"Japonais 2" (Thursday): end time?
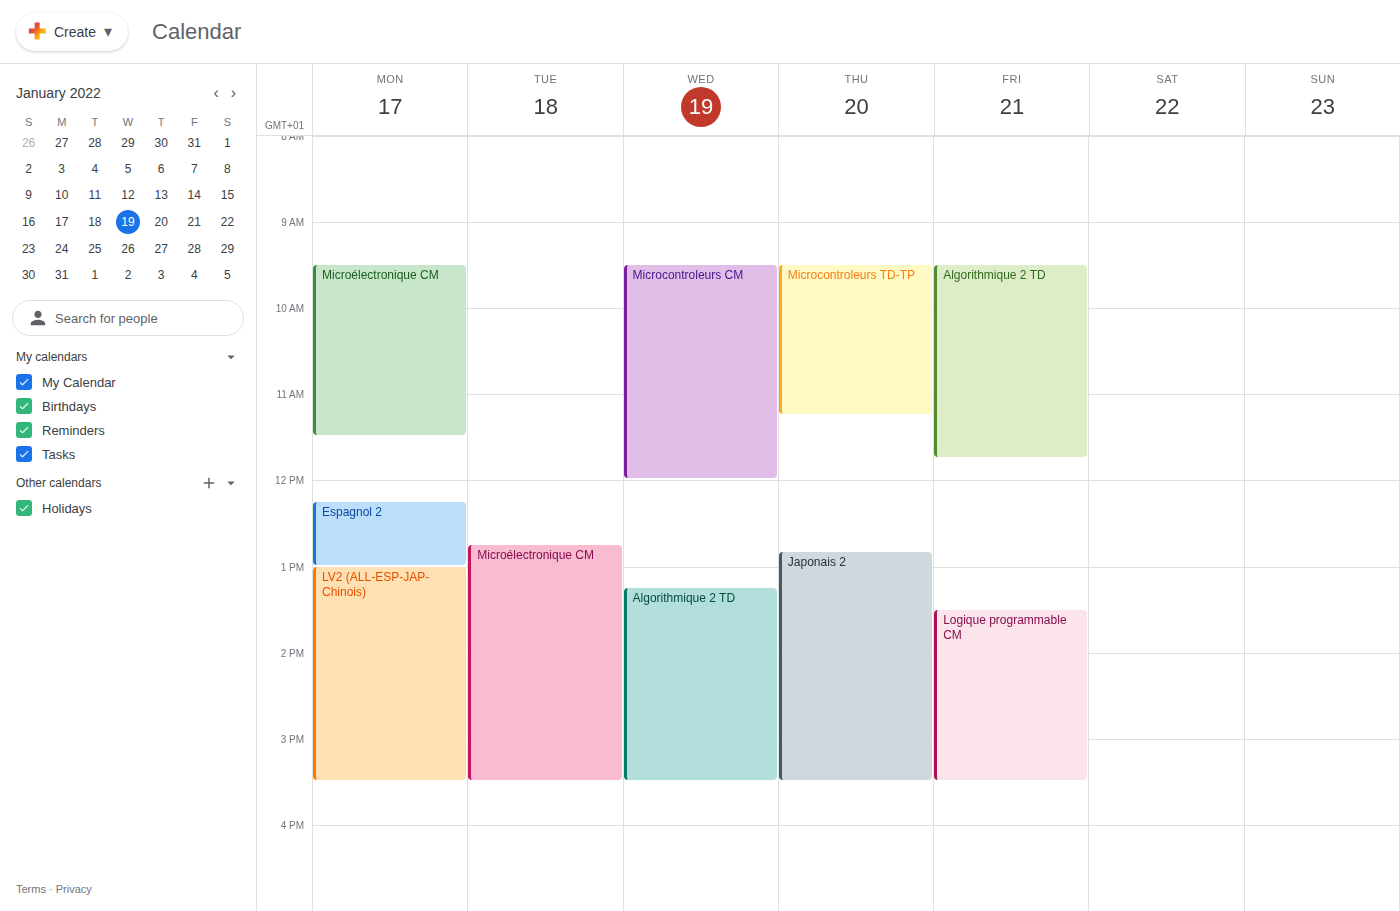
3:30 PM